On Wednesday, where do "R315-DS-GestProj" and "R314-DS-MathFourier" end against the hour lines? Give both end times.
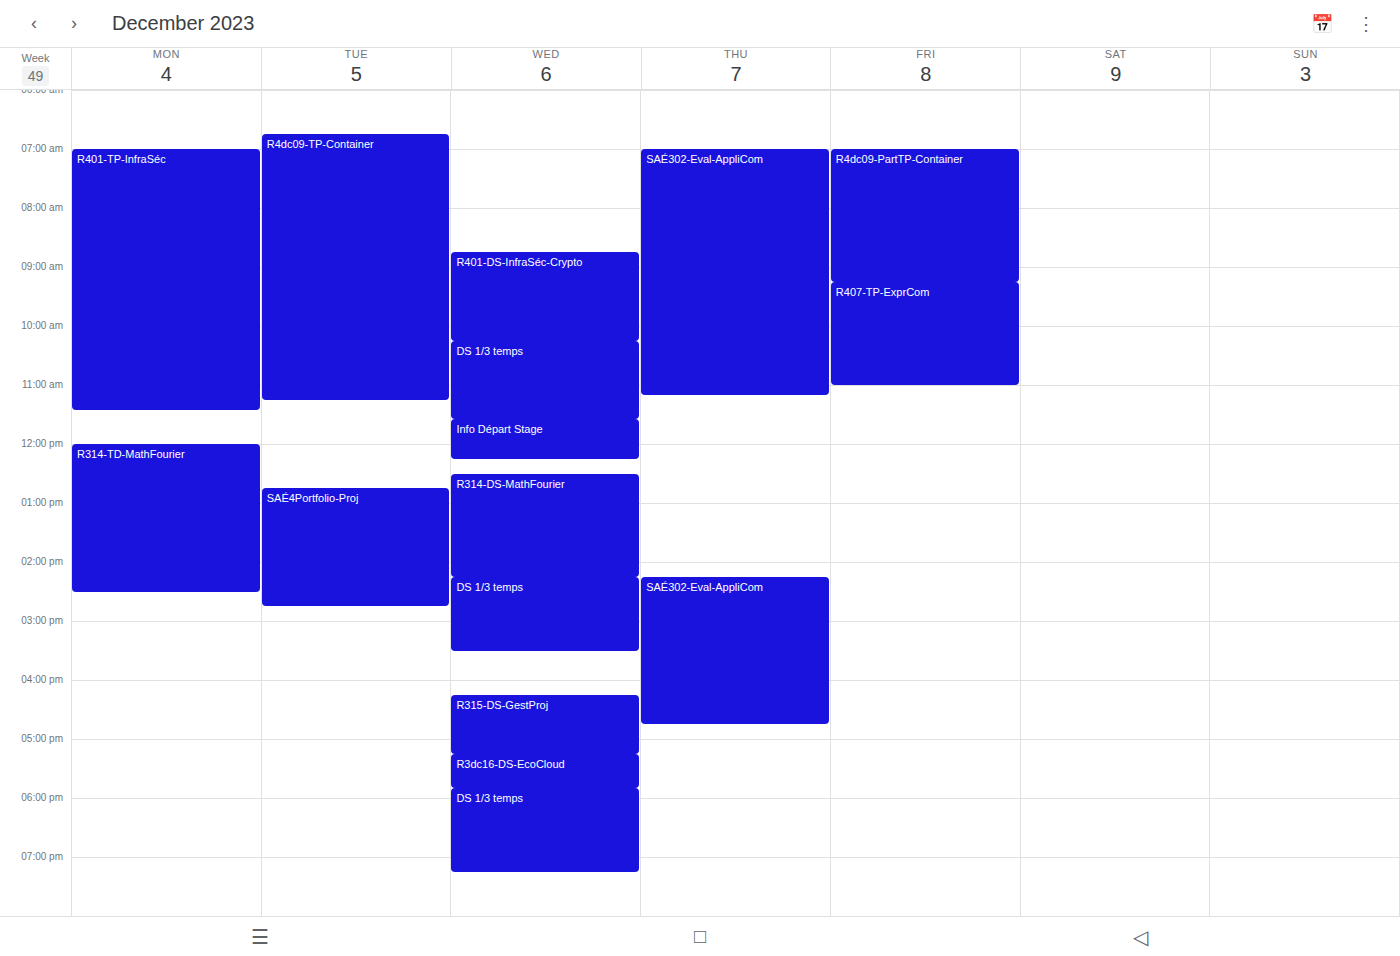
"R315-DS-GestProj": 5:15 PM, neither: a quarter of the way from the 5 PM line to the 6 PM line. "R314-DS-MathFourier": 2:15 PM, neither: a quarter of the way from the 2 PM line to the 3 PM line.